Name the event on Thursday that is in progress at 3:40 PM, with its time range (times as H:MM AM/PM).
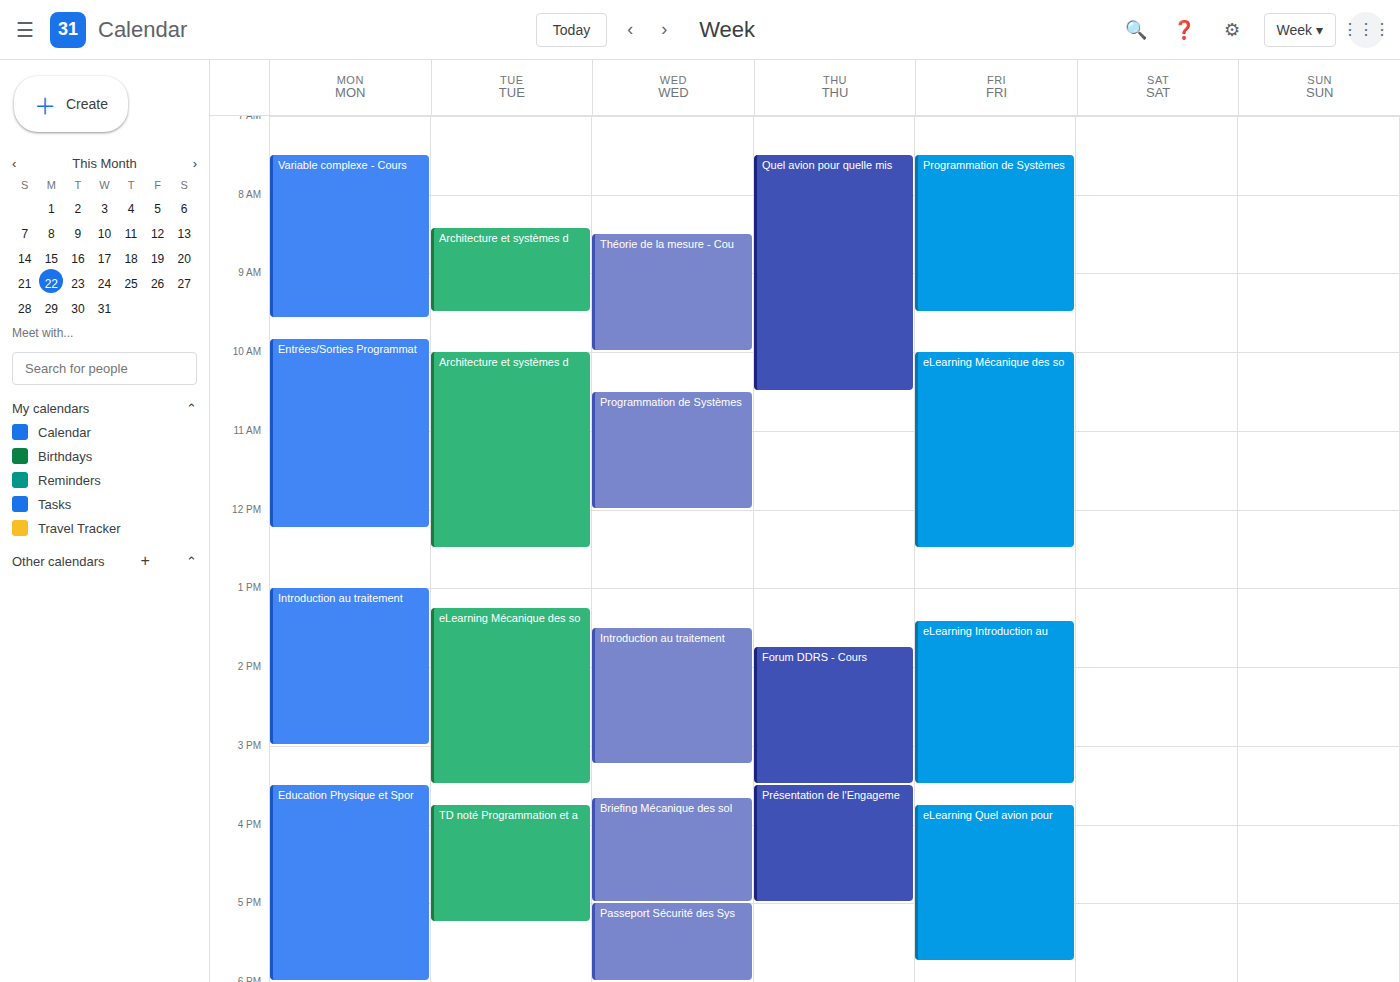
"Présentation de l'Engageme", 3:30 PM to 5:00 PM